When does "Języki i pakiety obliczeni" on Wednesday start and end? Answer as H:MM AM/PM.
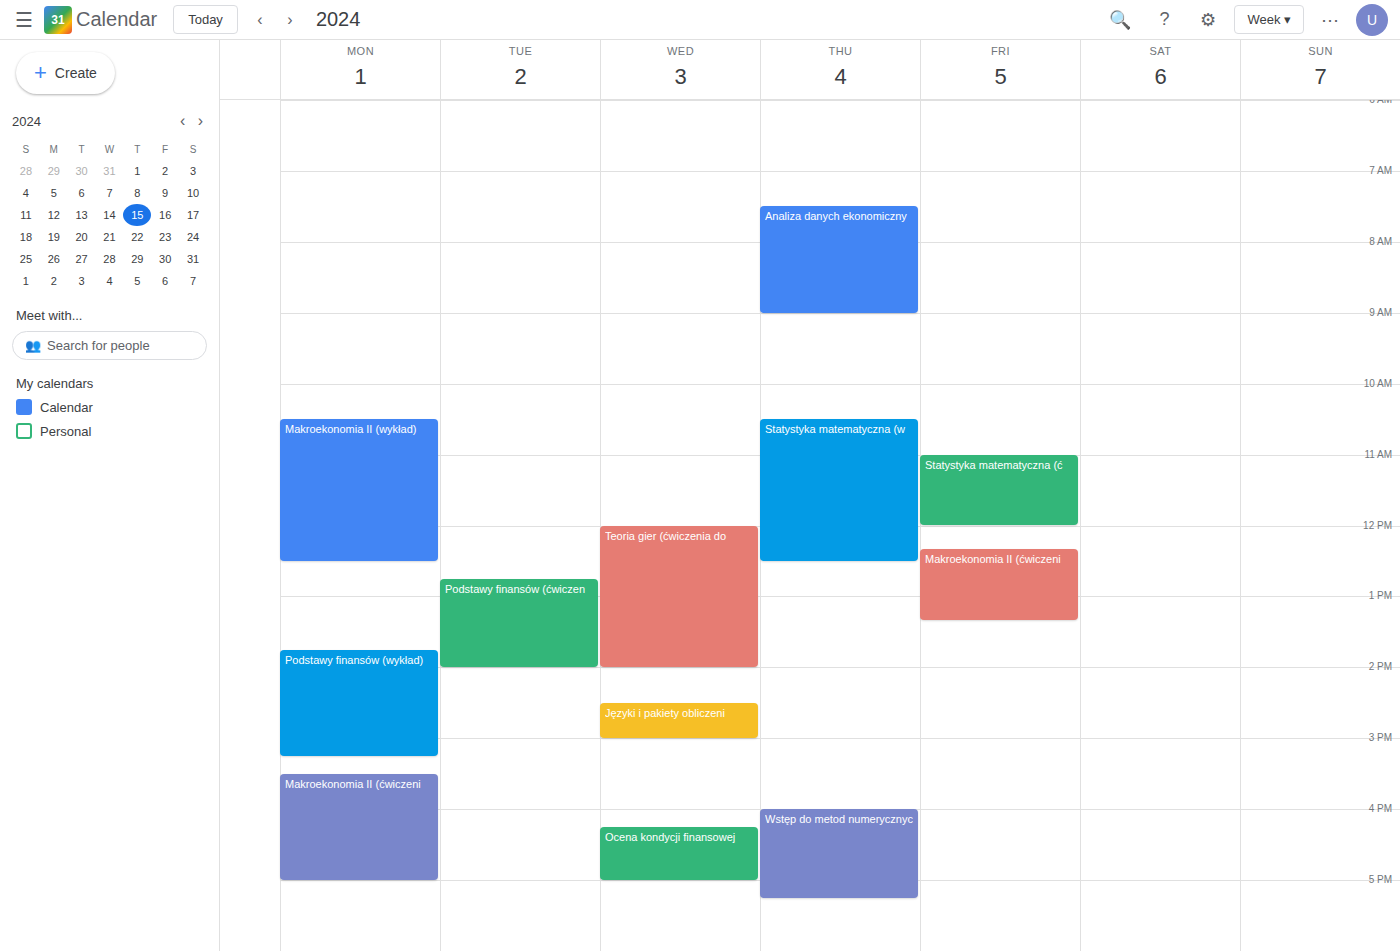
2:30 PM to 3:00 PM